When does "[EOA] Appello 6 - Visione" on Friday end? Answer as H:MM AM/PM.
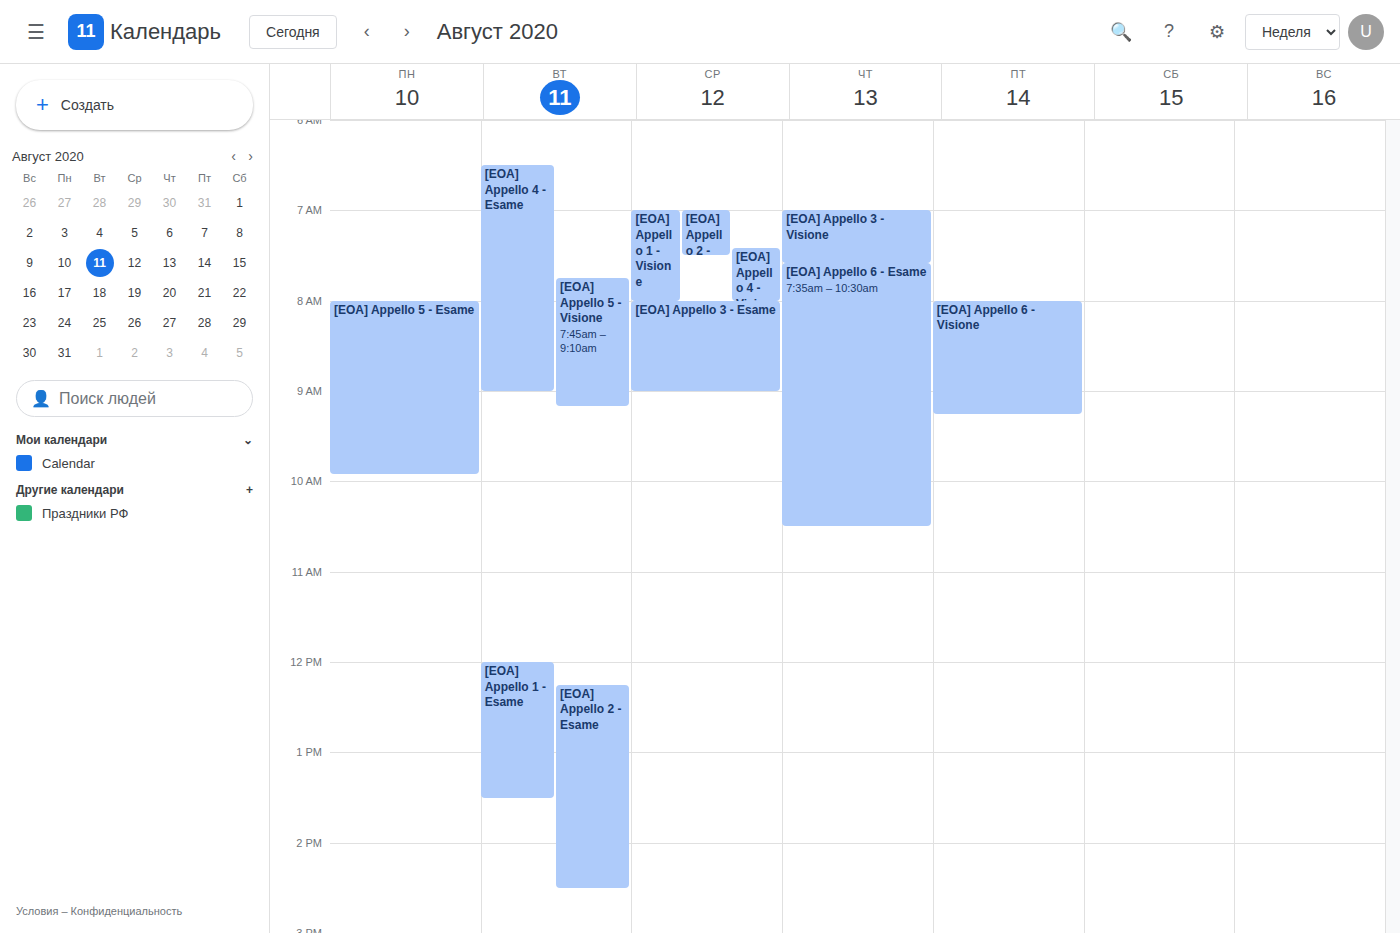
9:15 AM